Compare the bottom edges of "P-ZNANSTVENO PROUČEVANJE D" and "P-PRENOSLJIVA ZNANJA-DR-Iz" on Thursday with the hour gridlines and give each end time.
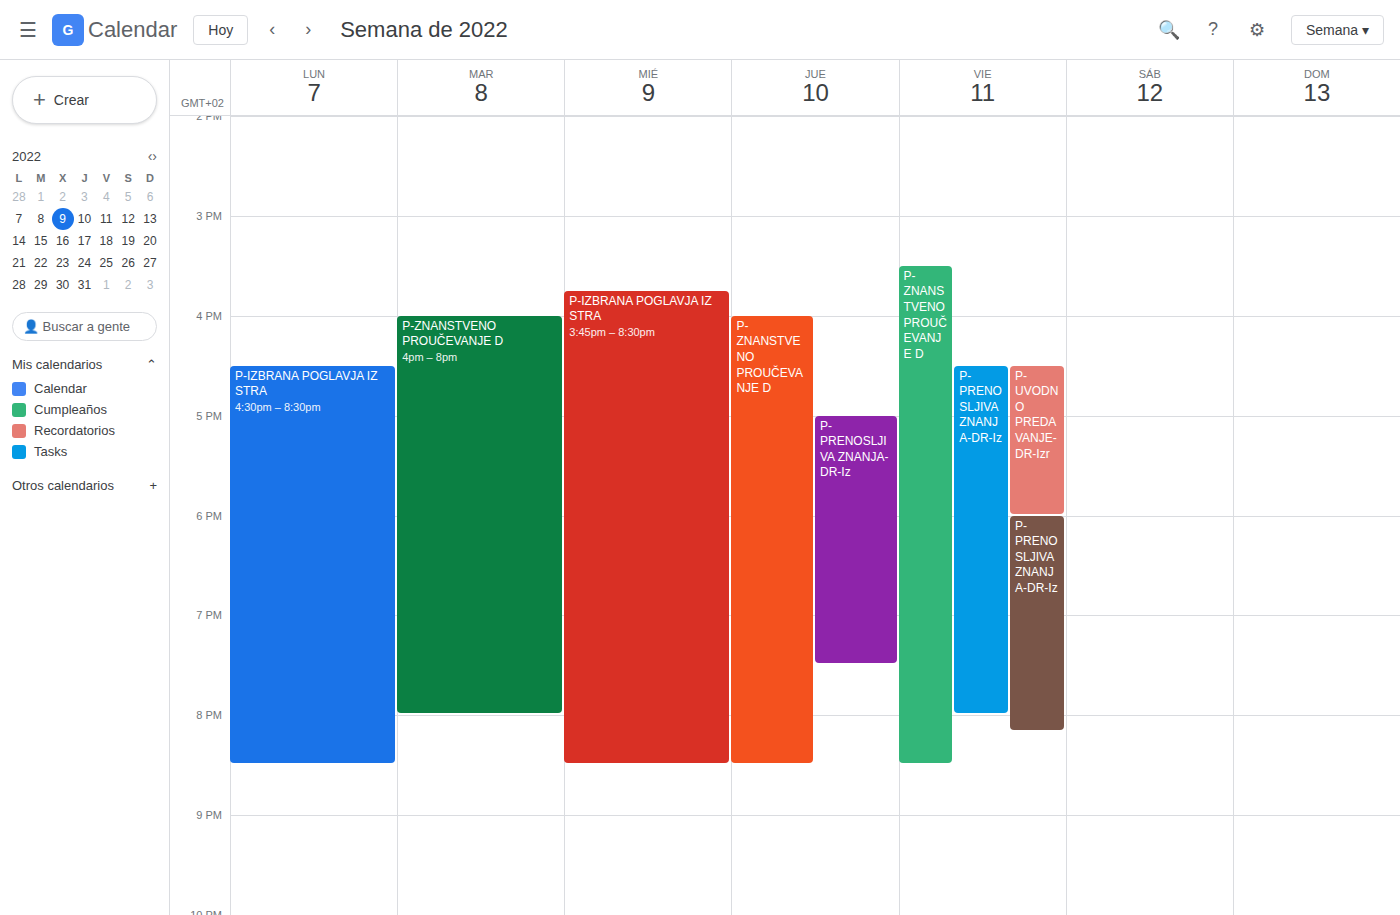
"P-ZNANSTVENO PROUČEVANJE D": 20:30, halfway between the 20:00 and 21:00 lines. "P-PRENOSLJIVA ZNANJA-DR-Iz": 19:30, halfway between the 19:00 and 20:00 lines.